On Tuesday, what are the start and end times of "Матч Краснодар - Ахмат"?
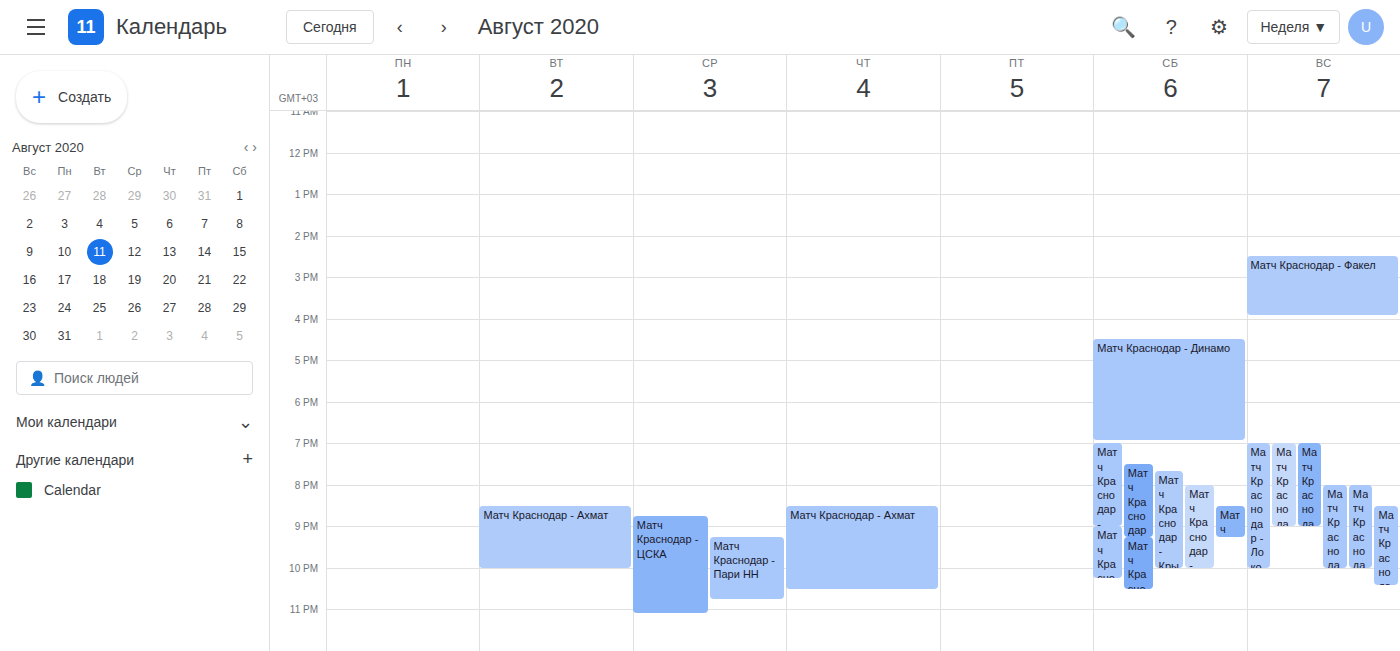
20:30 to 22:00